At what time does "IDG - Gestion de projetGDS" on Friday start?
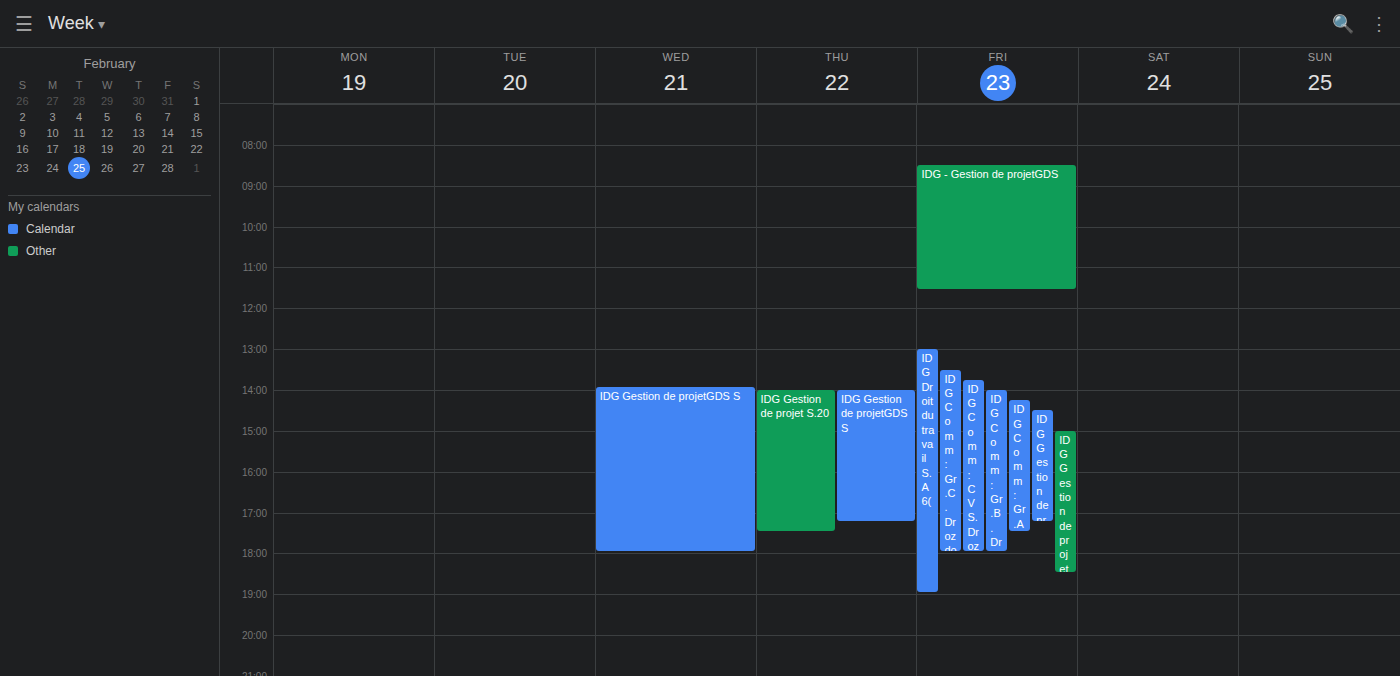
8:30 AM